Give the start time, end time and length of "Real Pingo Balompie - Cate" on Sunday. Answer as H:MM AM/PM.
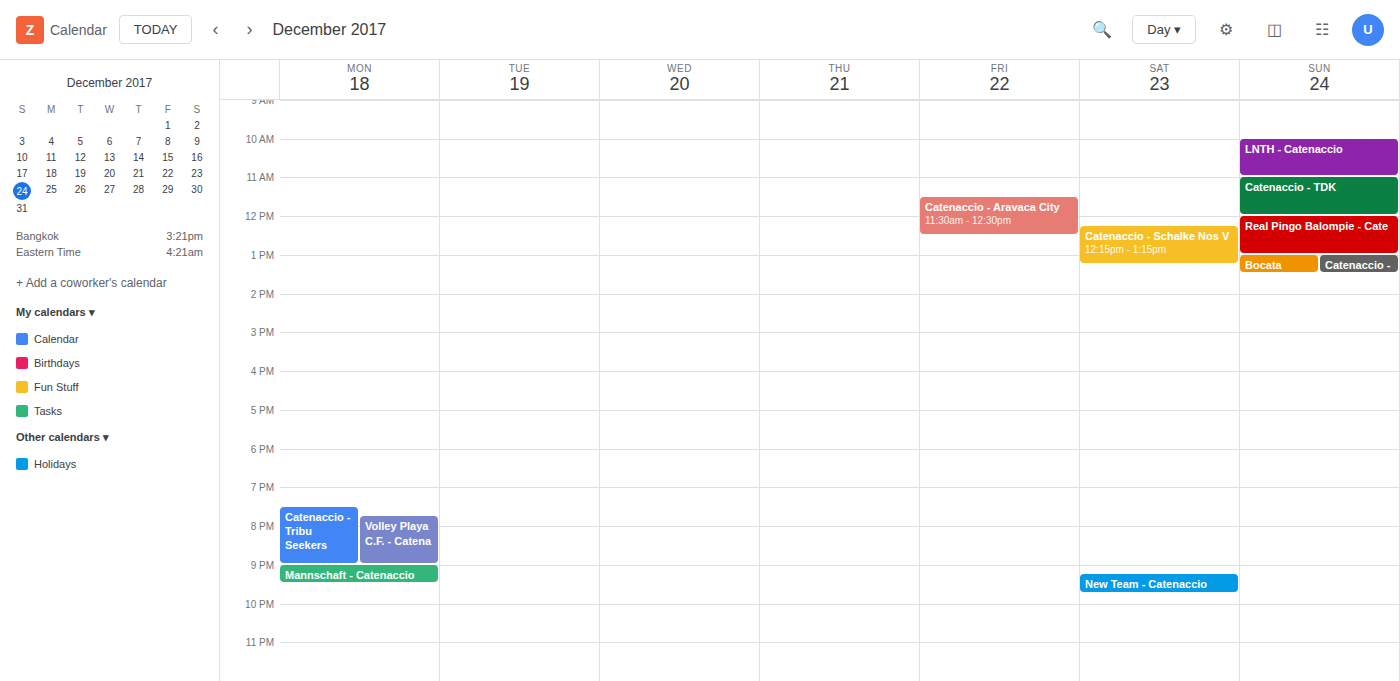
12:00 PM to 1:00 PM, 1 hour